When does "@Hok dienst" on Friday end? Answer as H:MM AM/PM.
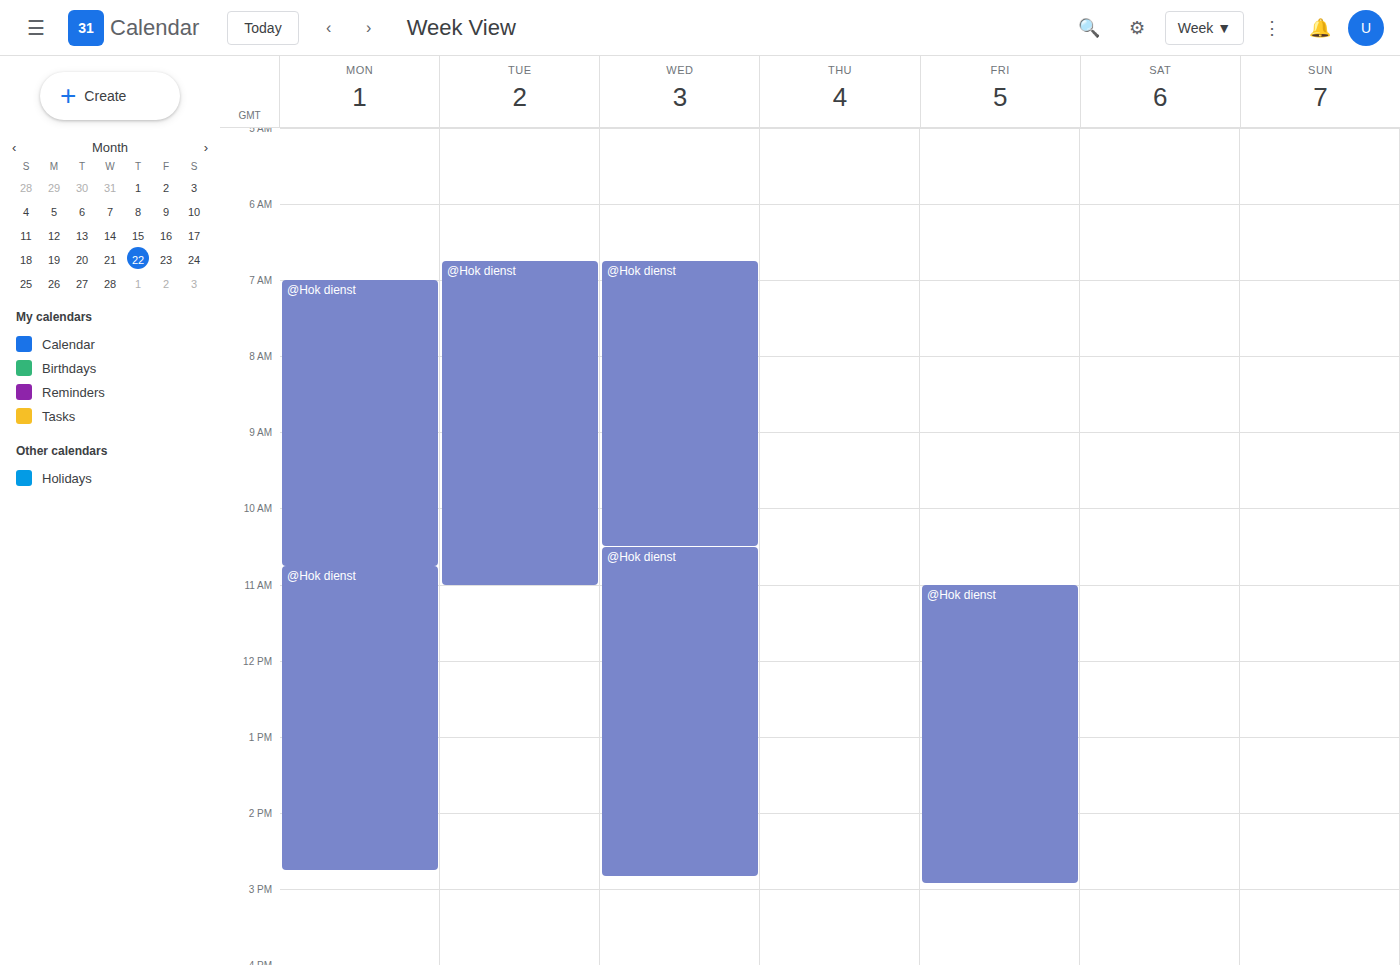
2:55 PM